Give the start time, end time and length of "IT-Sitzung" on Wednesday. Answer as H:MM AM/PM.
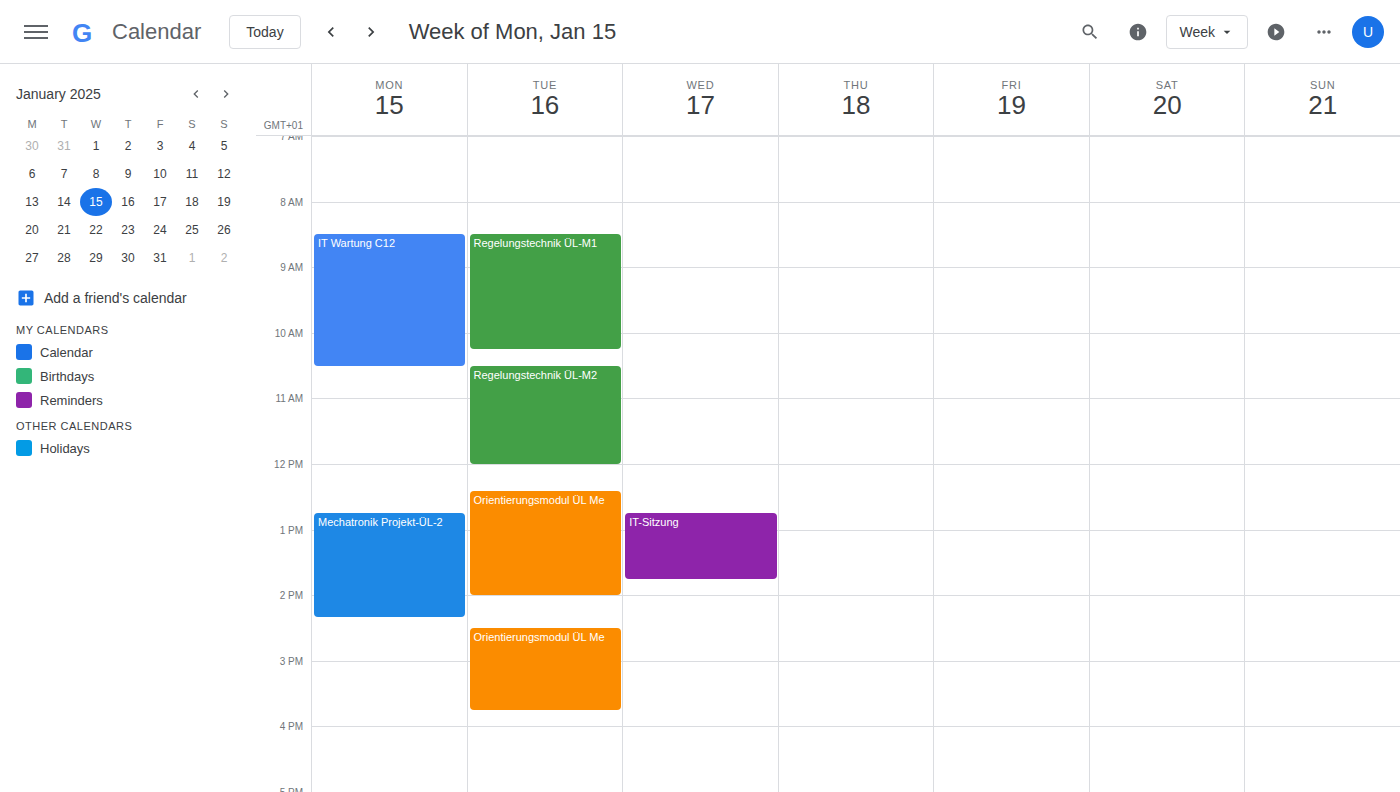
12:45 PM to 1:45 PM, 1 hour